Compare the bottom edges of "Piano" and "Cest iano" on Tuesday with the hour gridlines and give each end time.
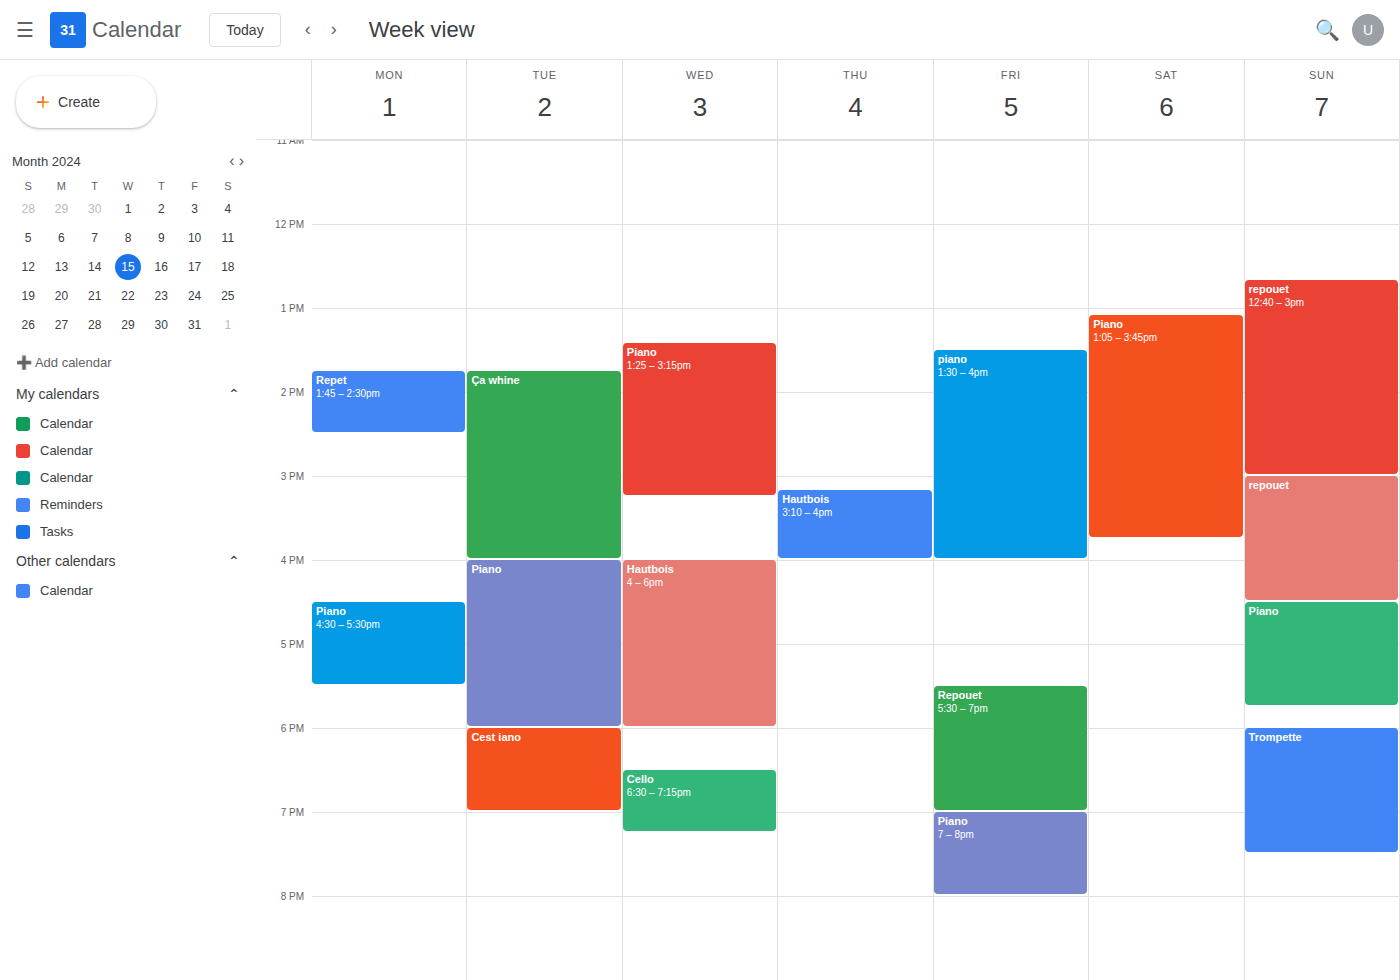
"Piano": 6:00 PM, exactly on the 6 PM line. "Cest iano": 7:00 PM, exactly on the 7 PM line.